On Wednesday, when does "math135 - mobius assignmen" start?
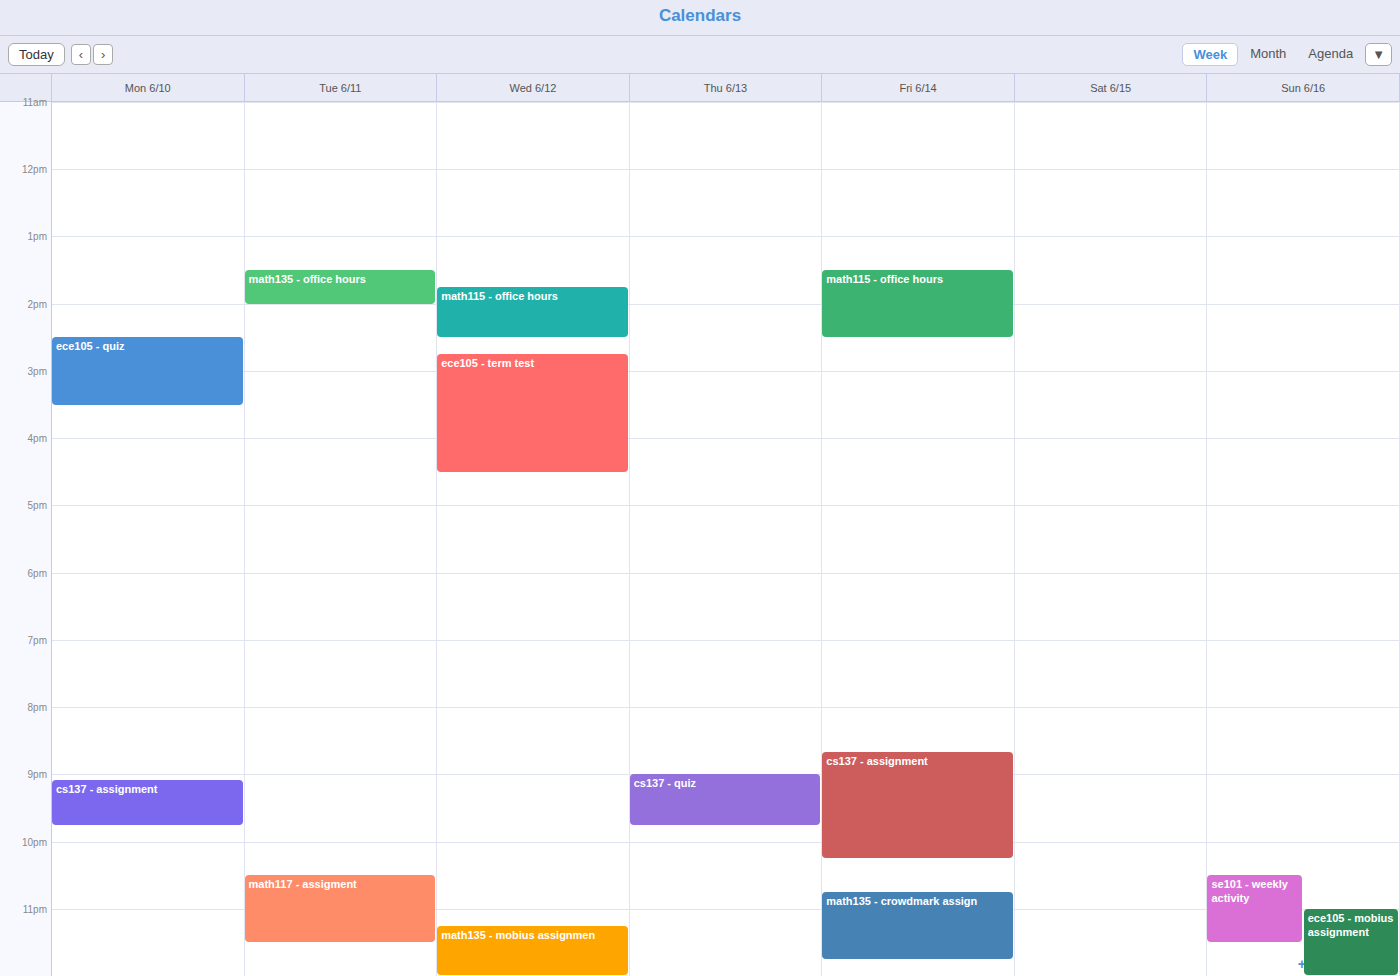
23:15